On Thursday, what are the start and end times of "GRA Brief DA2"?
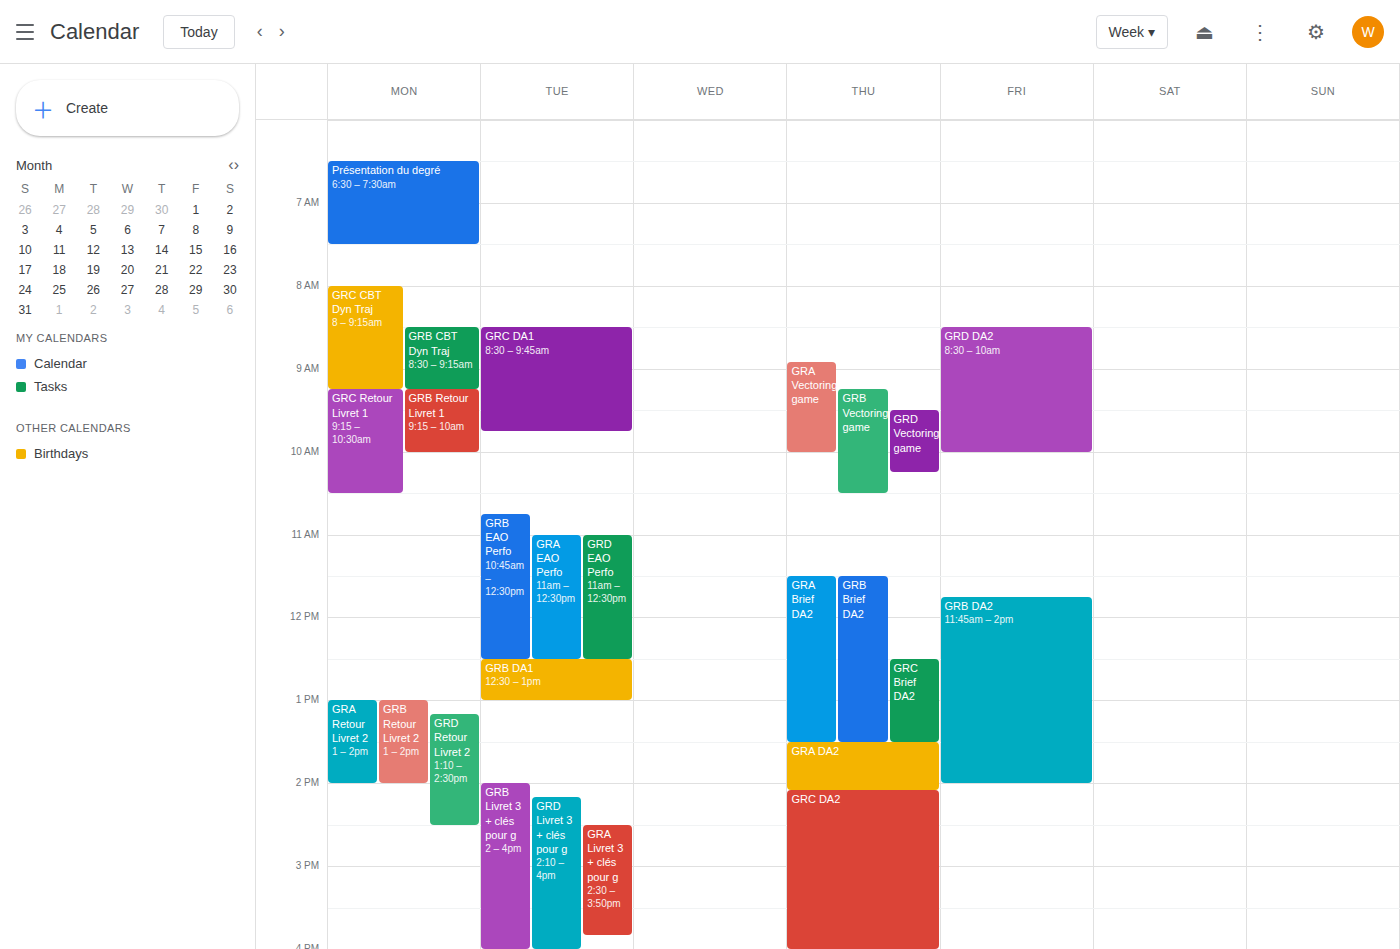
11:30 AM to 1:30 PM